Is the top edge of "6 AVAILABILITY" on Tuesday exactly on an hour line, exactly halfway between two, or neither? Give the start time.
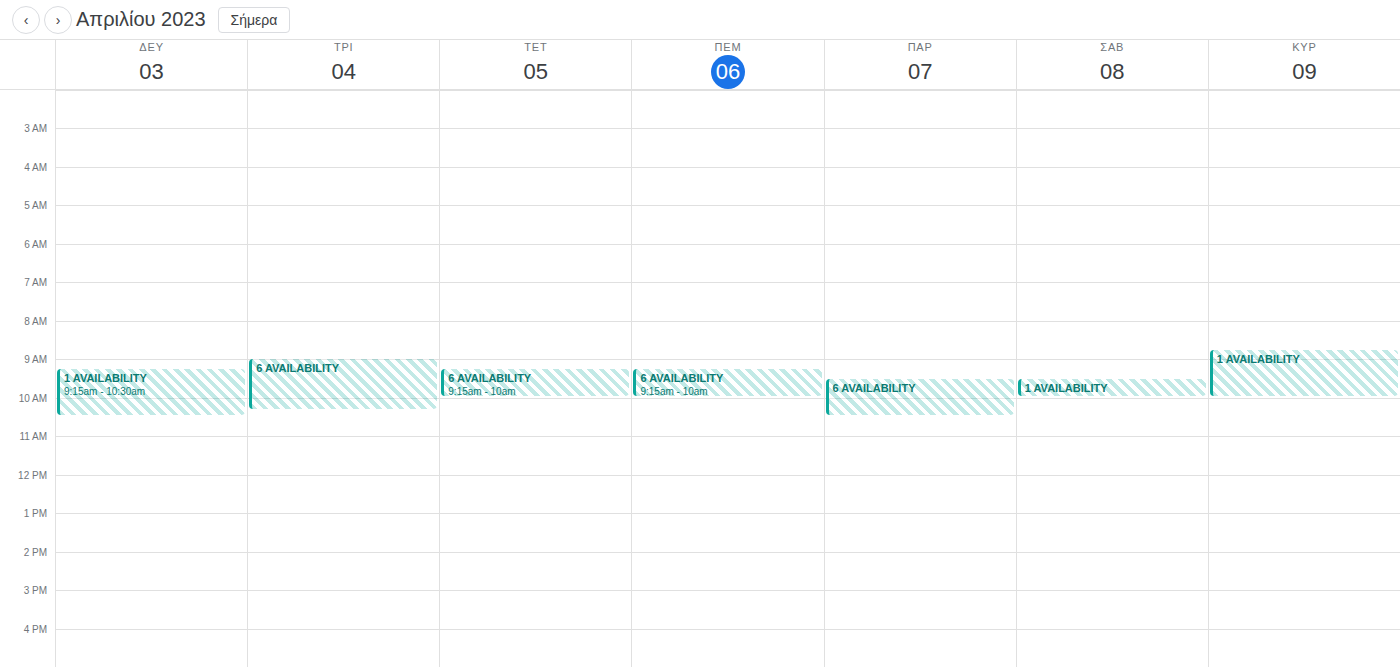
9:00 AM -- exactly on the 9 AM line.